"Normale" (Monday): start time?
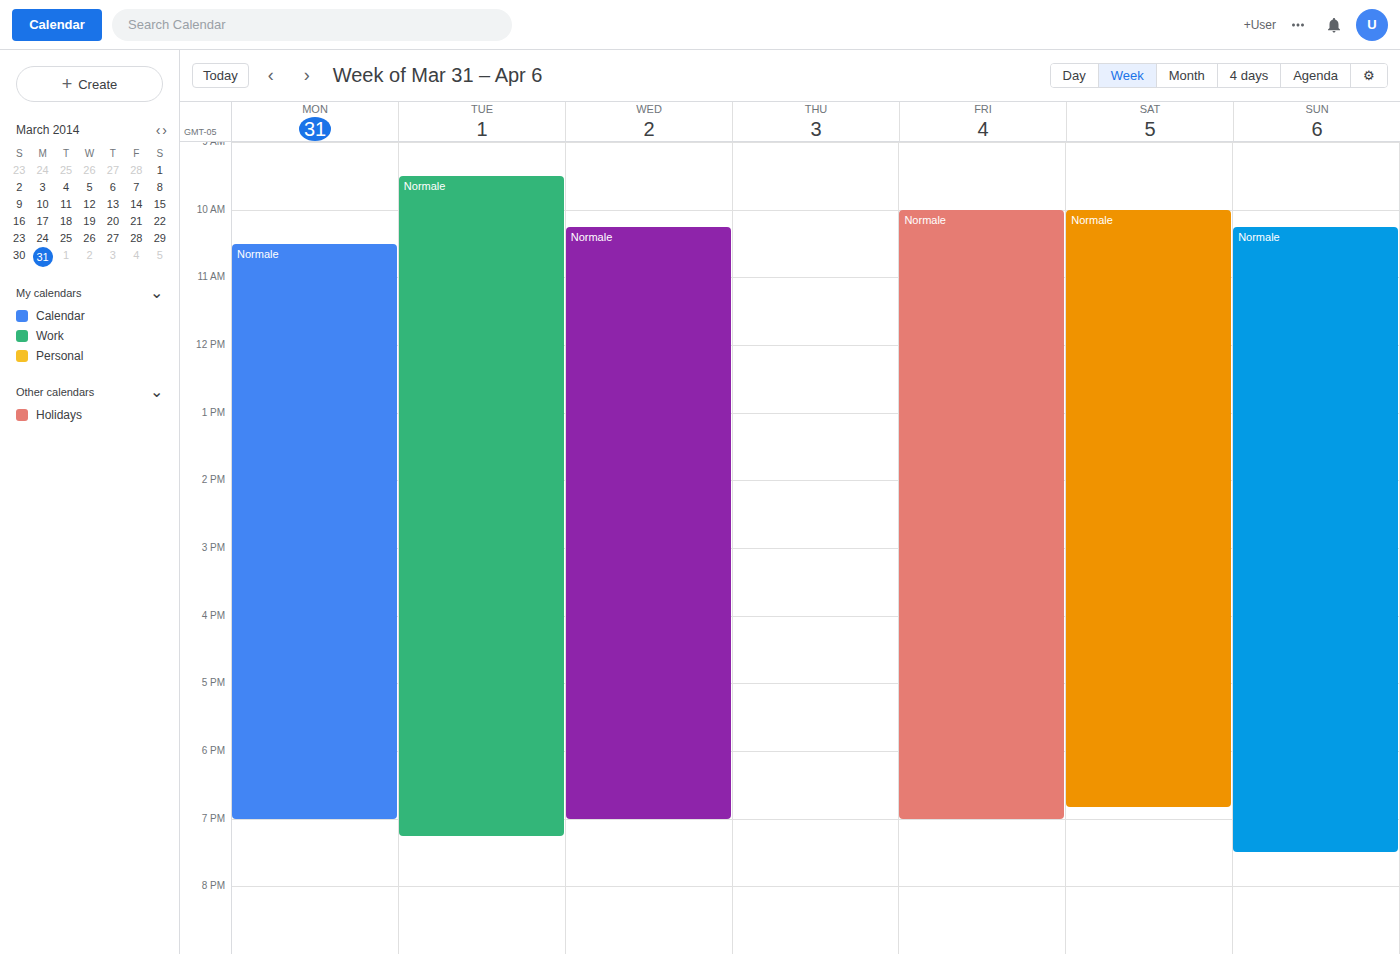
10:30 AM